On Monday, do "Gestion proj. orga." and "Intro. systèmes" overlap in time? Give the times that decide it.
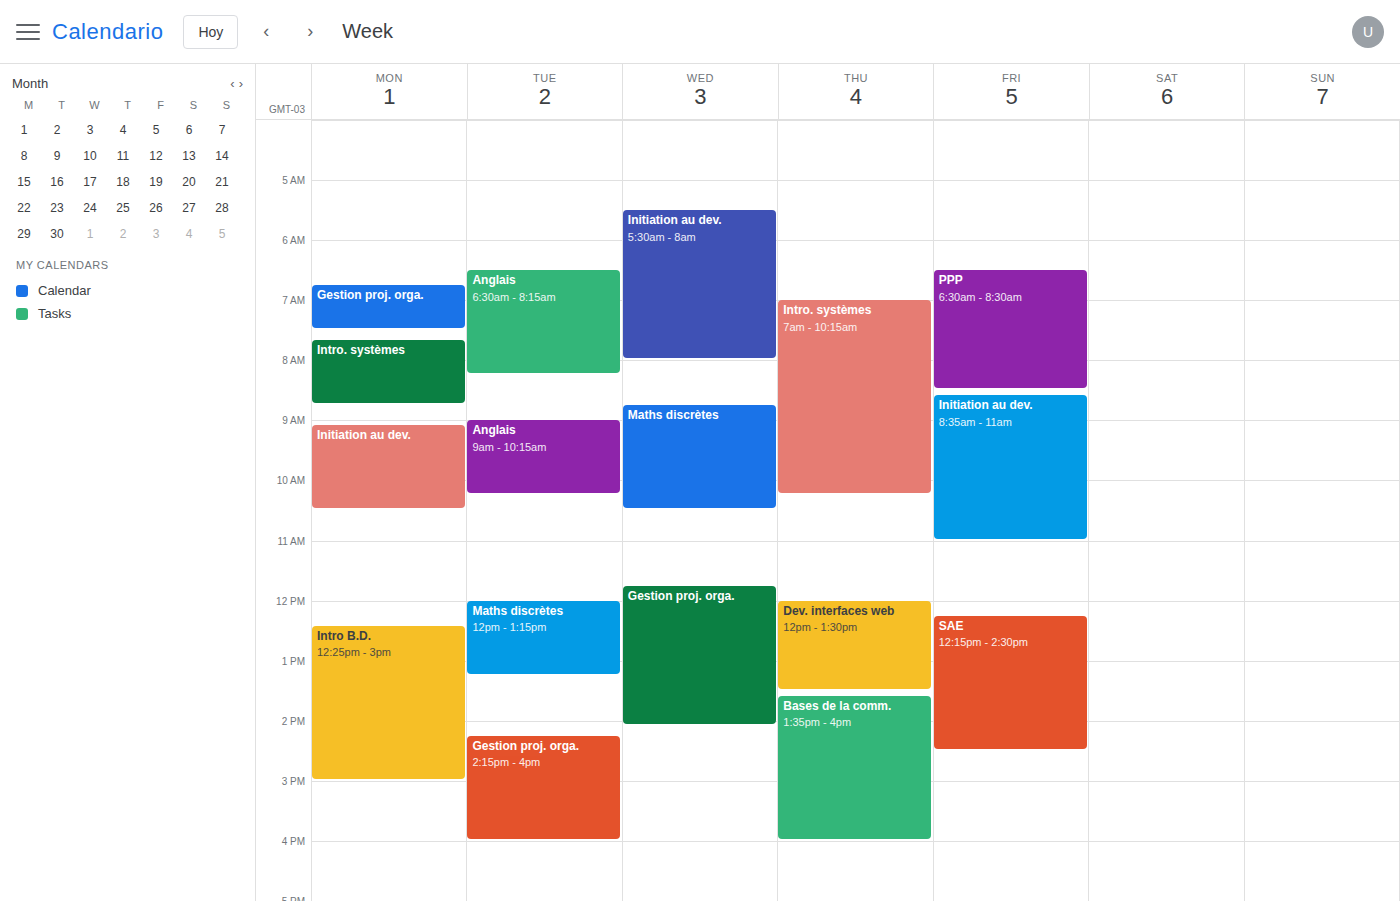
"Gestion proj. orga." ends at 7:30 AM and "Intro. systèmes" starts at 7:40 AM -- no overlap.